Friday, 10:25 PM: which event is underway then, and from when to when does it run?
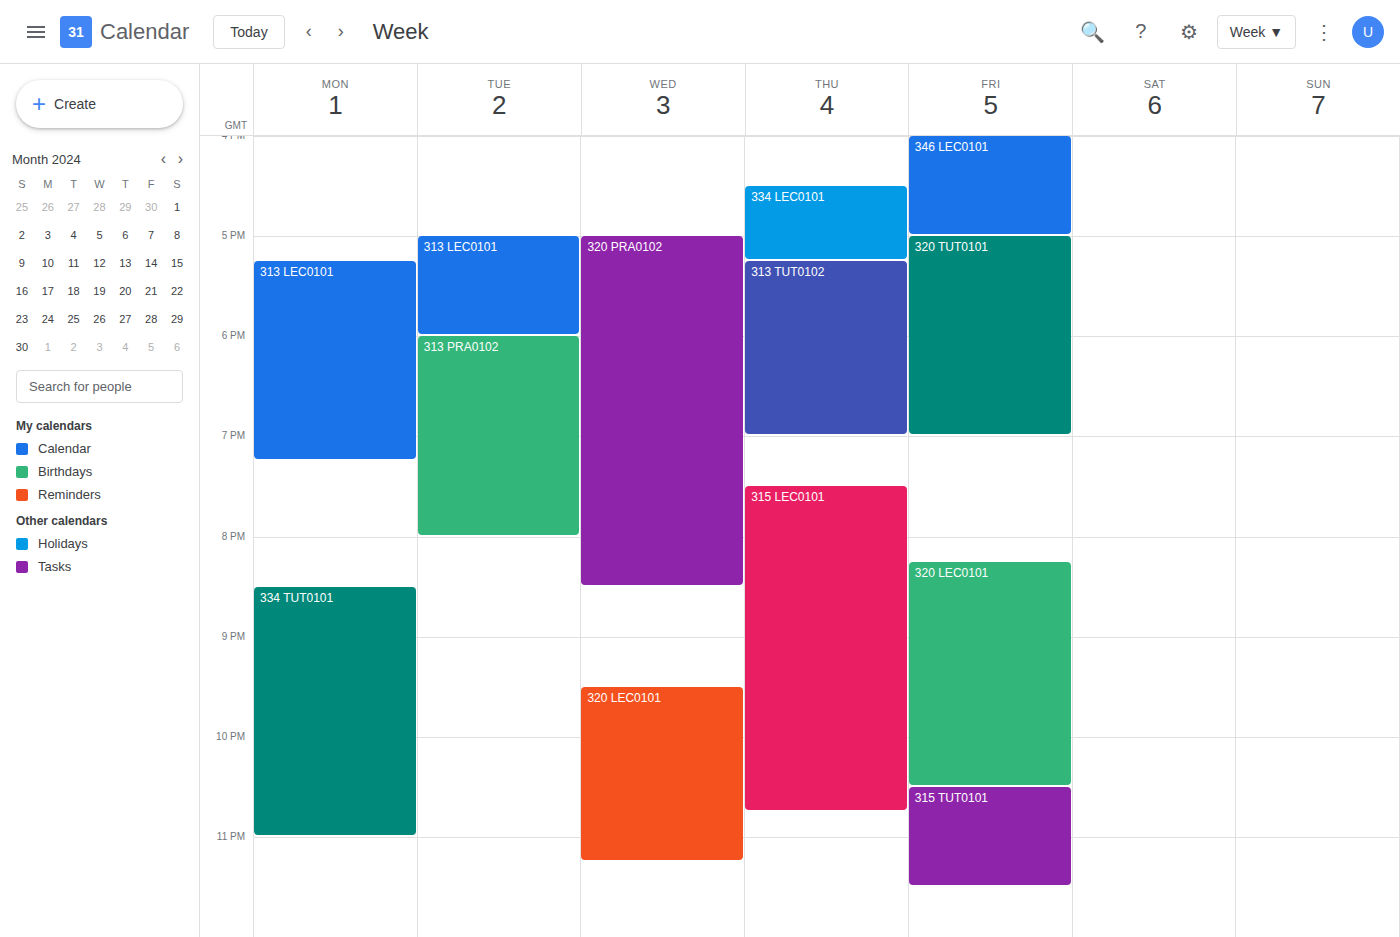
"320 LEC0101", 8:15 PM to 10:30 PM